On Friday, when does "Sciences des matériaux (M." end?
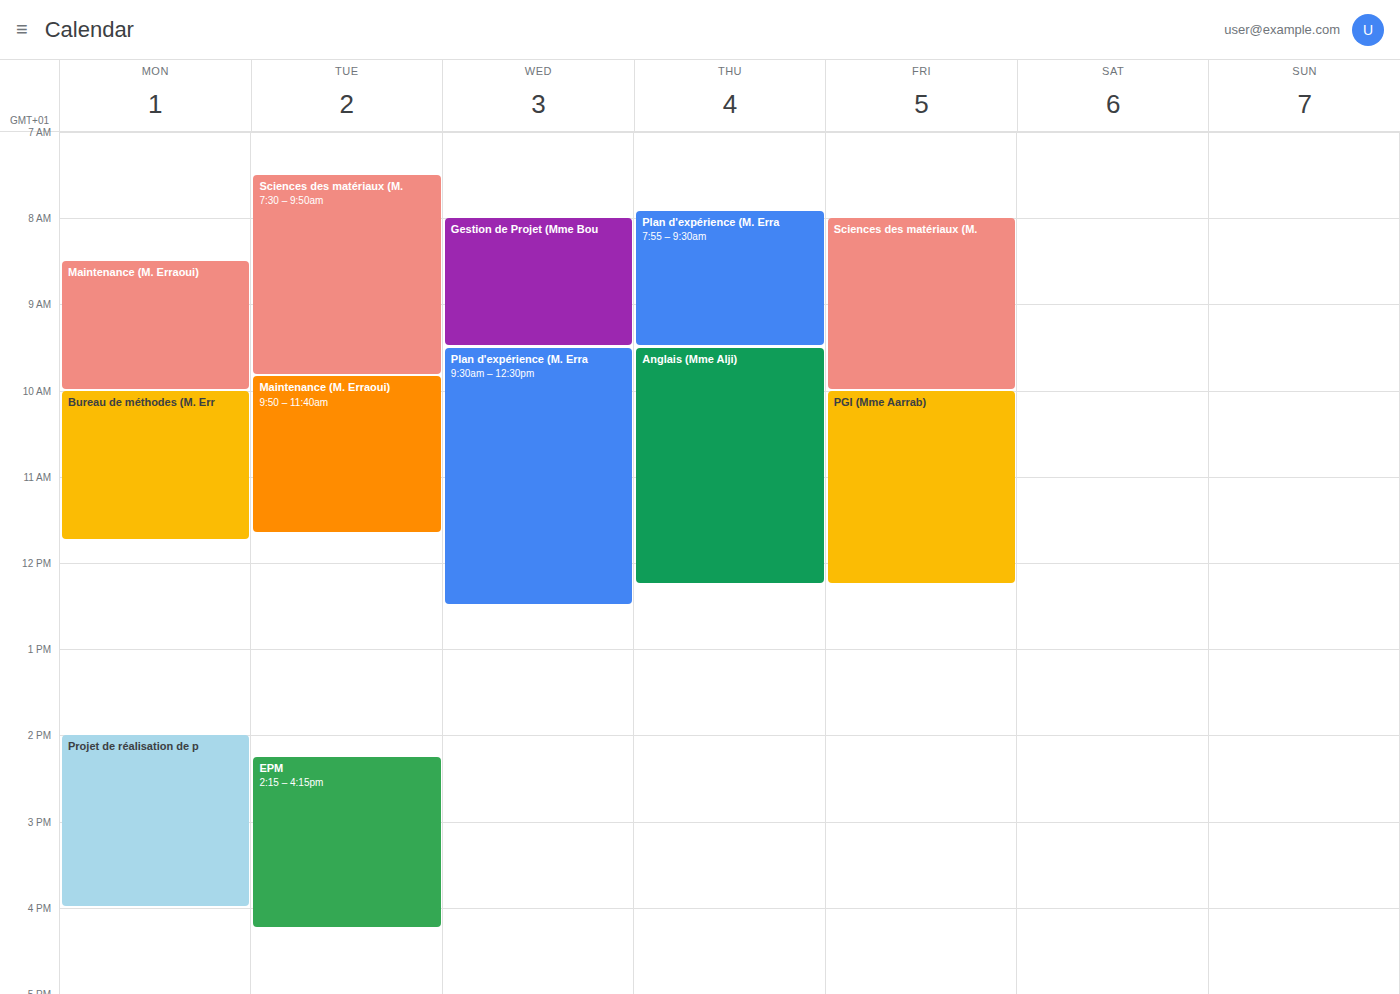
10:00 AM